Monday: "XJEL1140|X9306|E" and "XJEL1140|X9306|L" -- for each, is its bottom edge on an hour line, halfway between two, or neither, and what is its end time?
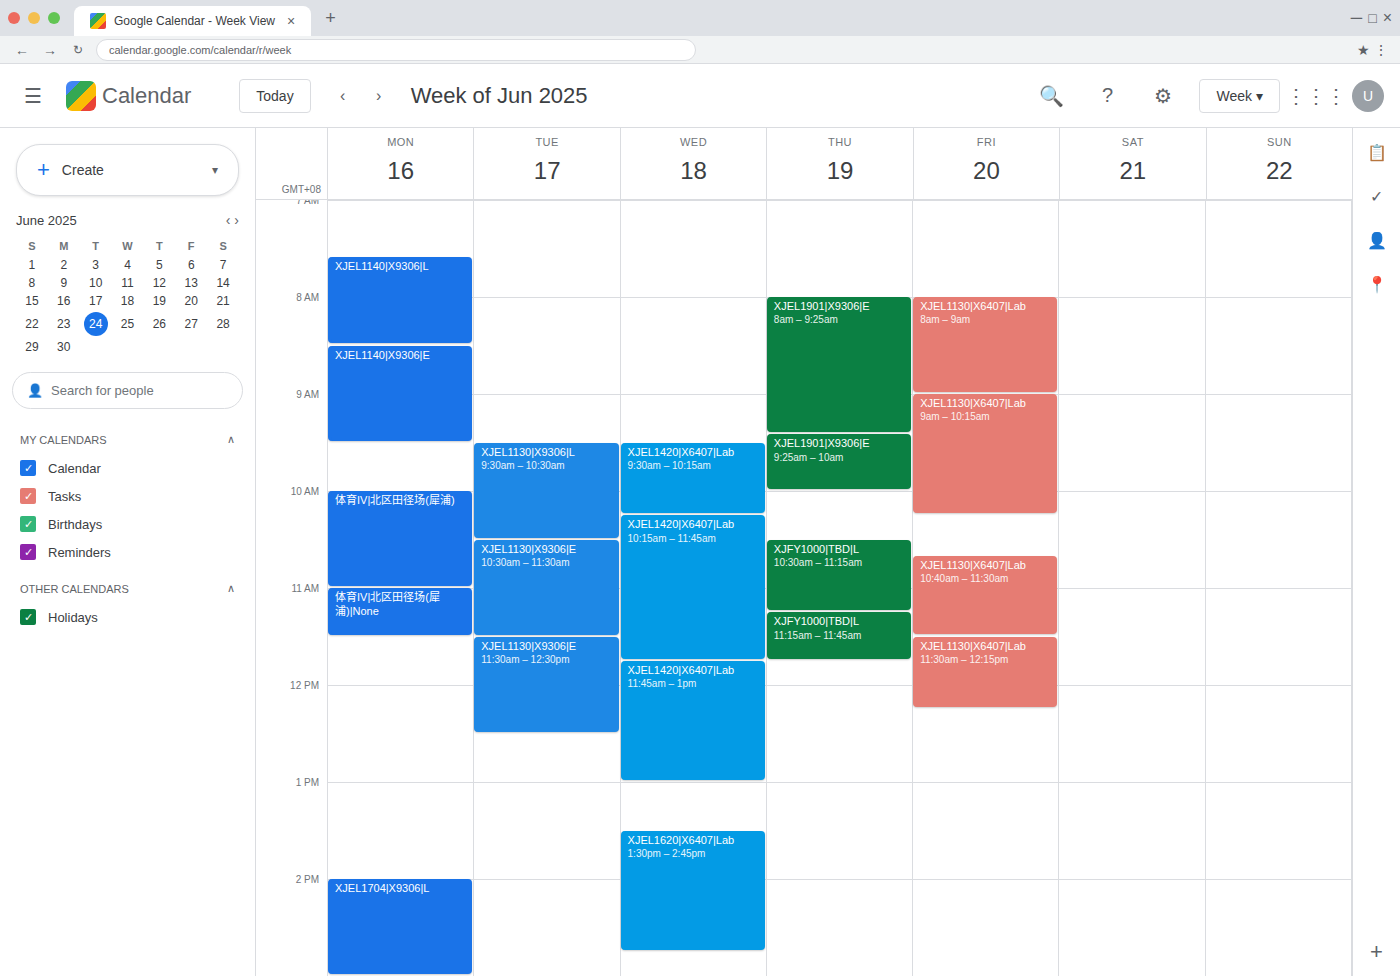
"XJEL1140|X9306|E": 9:30 AM, halfway between the 9 AM and 10 AM lines. "XJEL1140|X9306|L": 8:30 AM, halfway between the 8 AM and 9 AM lines.